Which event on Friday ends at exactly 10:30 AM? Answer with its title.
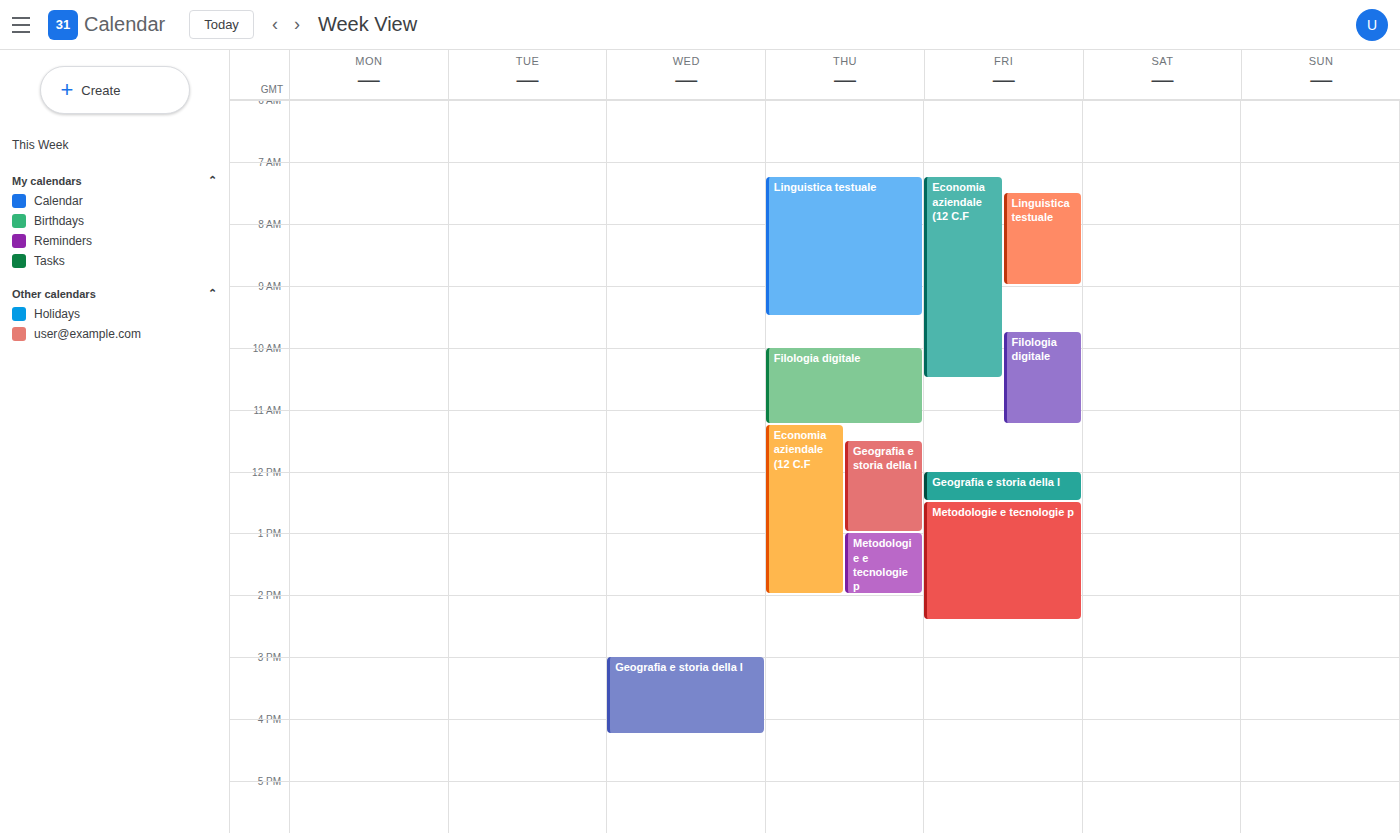
"Economia aziendale (12 C.F"